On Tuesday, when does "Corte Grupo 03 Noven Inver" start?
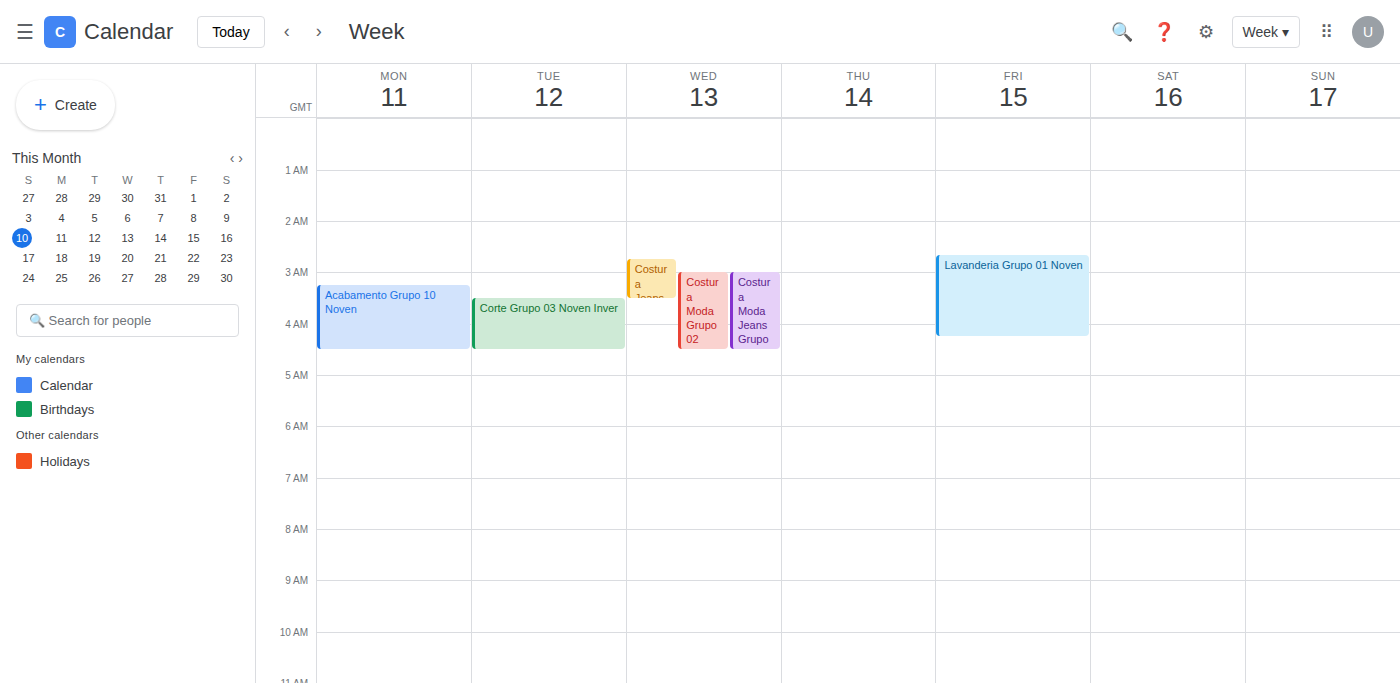
3:30 AM